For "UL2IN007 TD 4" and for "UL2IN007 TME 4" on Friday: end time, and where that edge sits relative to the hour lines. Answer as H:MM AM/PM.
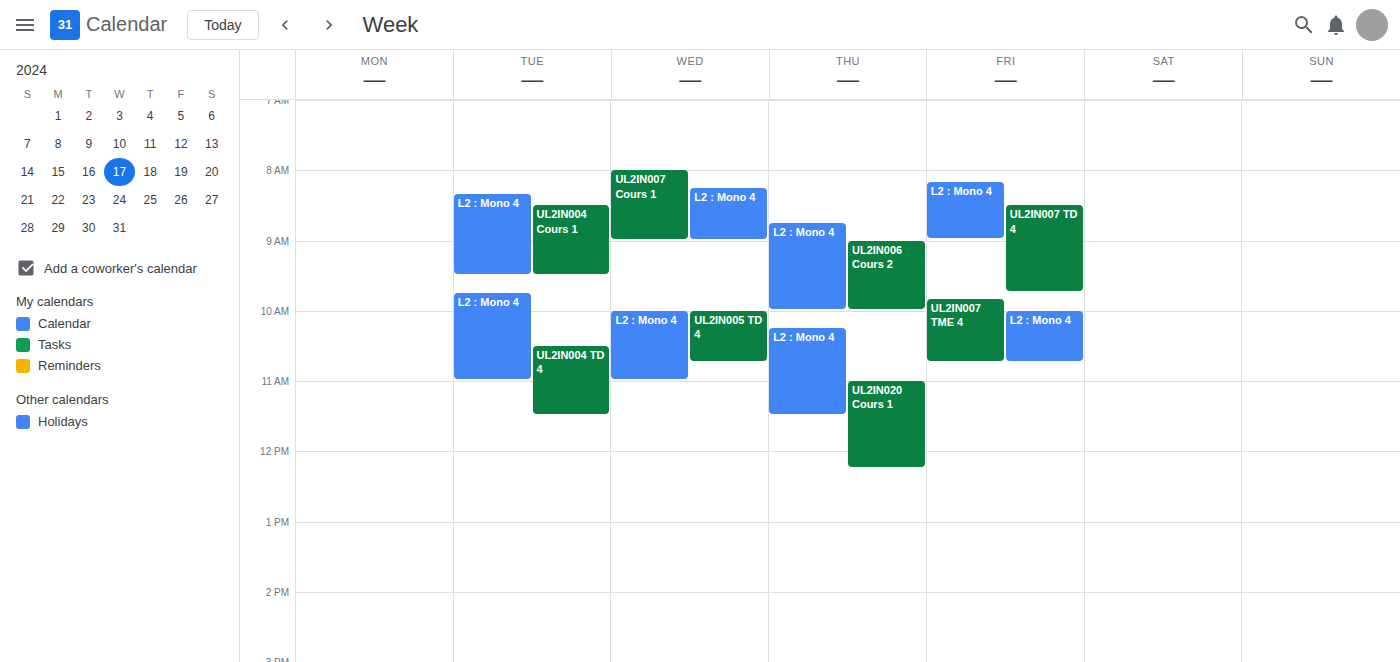
"UL2IN007 TD 4": 9:45 AM, neither: three quarters of the way from the 9 AM line to the 10 AM line. "UL2IN007 TME 4": 10:45 AM, neither: three quarters of the way from the 10 AM line to the 11 AM line.